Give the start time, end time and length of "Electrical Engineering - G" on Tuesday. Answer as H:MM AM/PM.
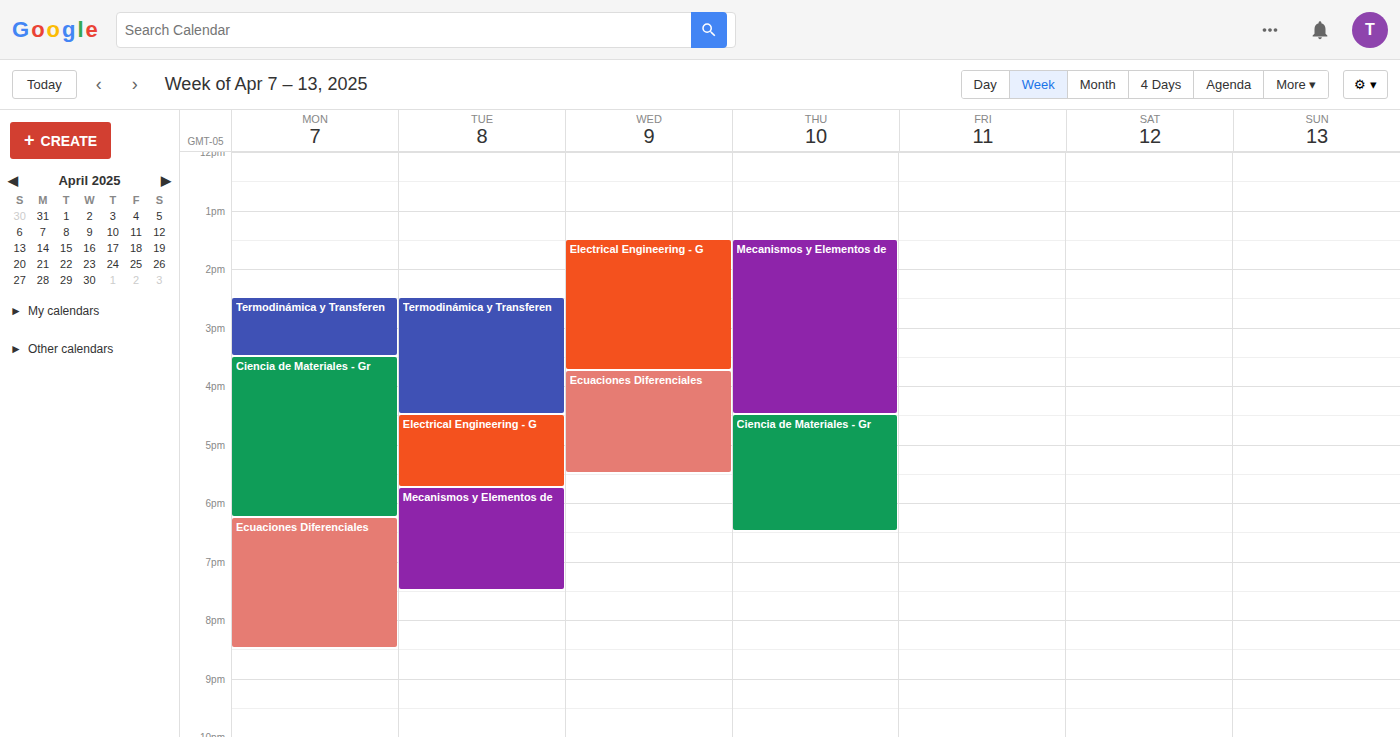
4:30 PM to 5:45 PM, 1 hour 15 minutes